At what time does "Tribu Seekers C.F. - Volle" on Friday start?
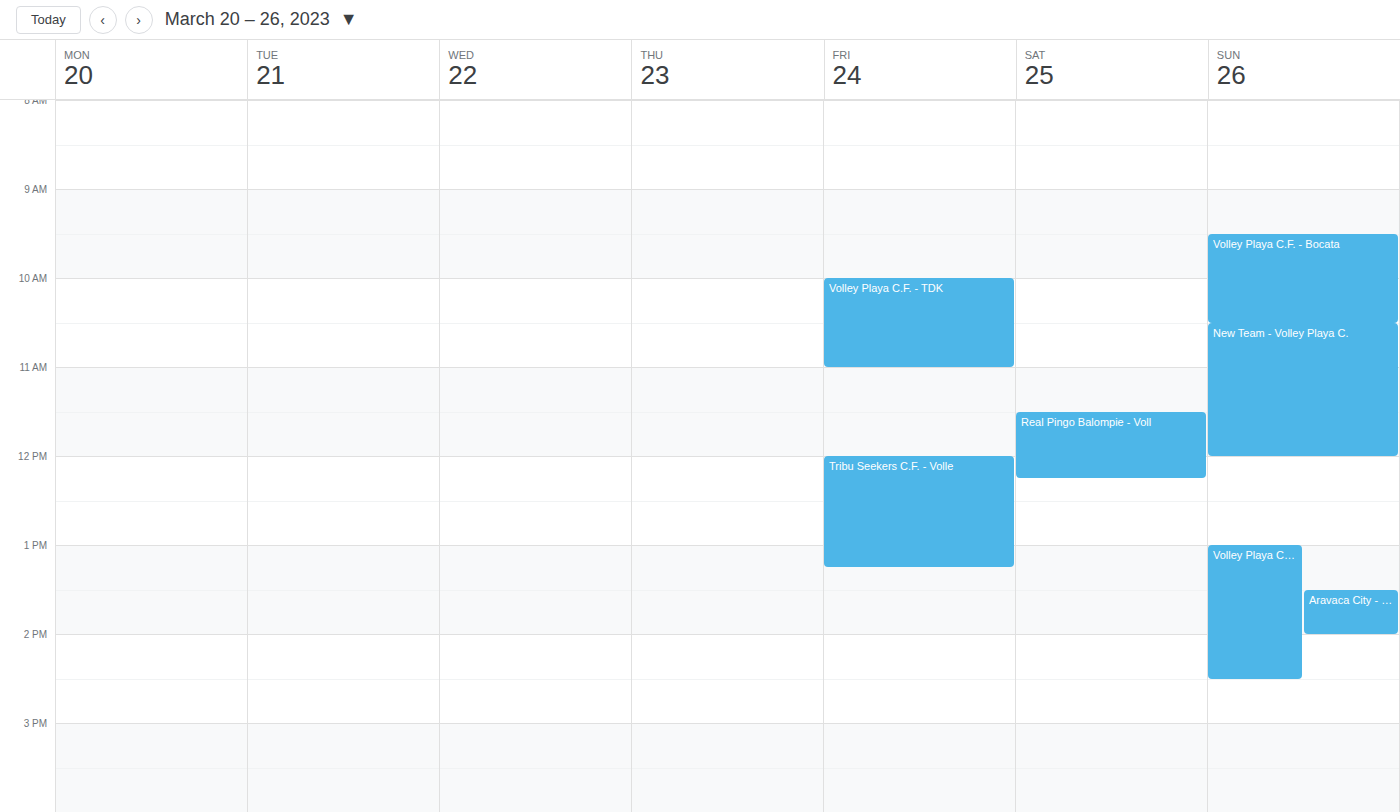
12:00 PM